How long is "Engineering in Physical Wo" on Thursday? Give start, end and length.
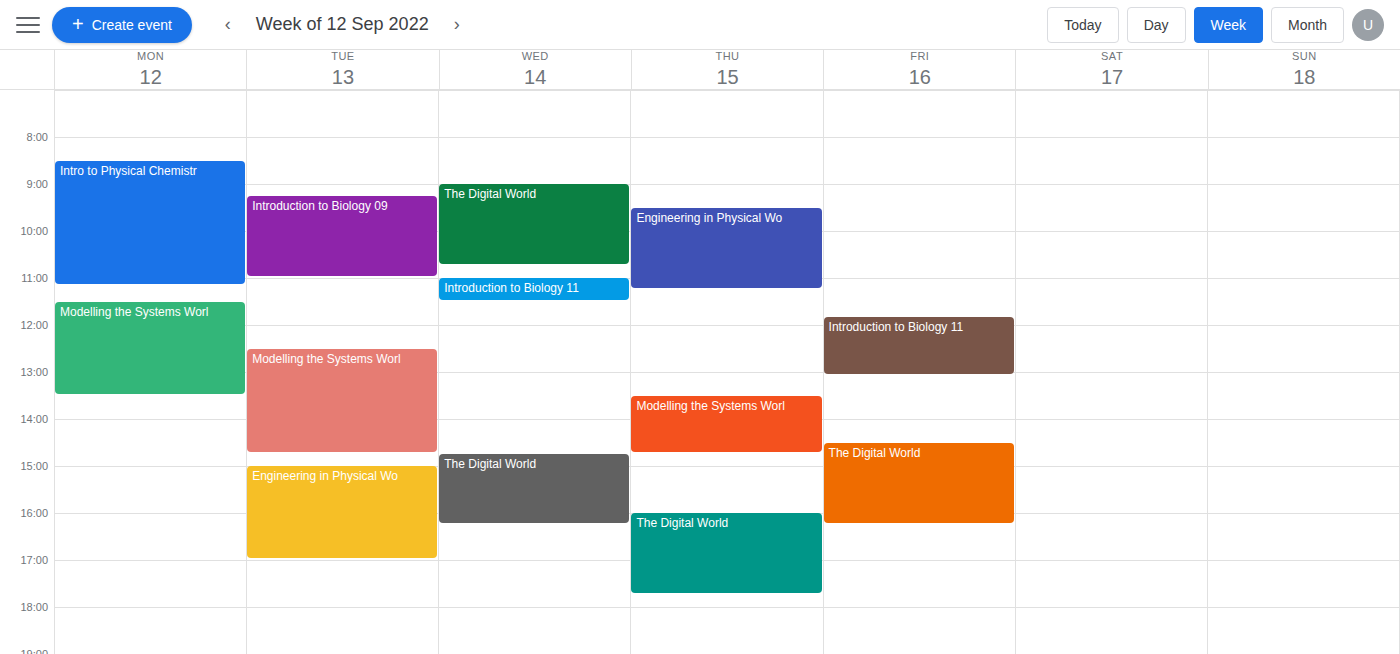
09:30 to 11:15, 1 hour 45 minutes